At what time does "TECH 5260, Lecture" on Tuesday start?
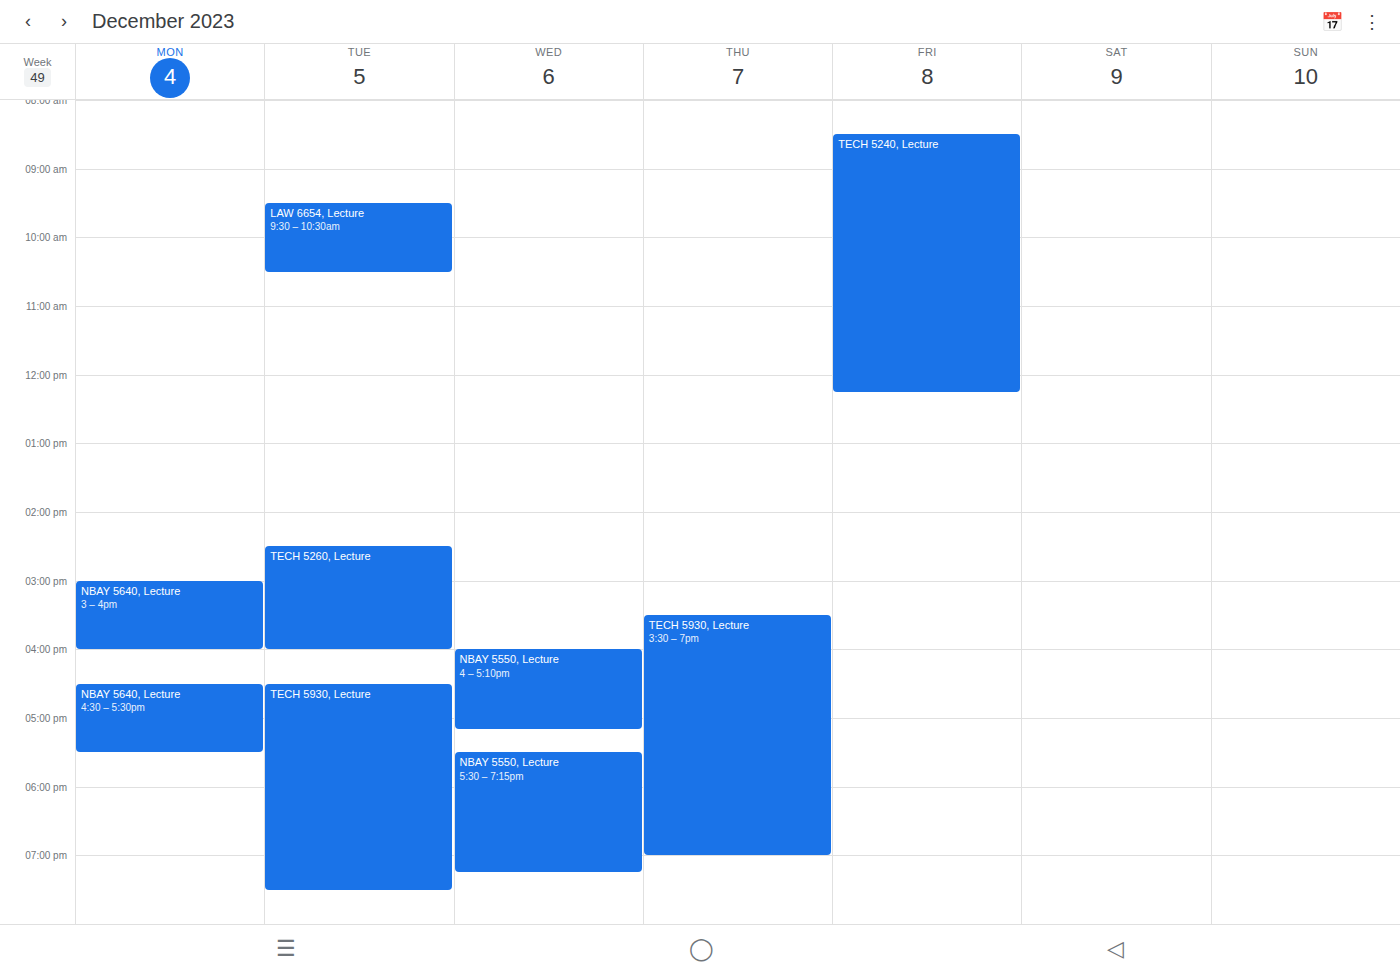
2:30 PM